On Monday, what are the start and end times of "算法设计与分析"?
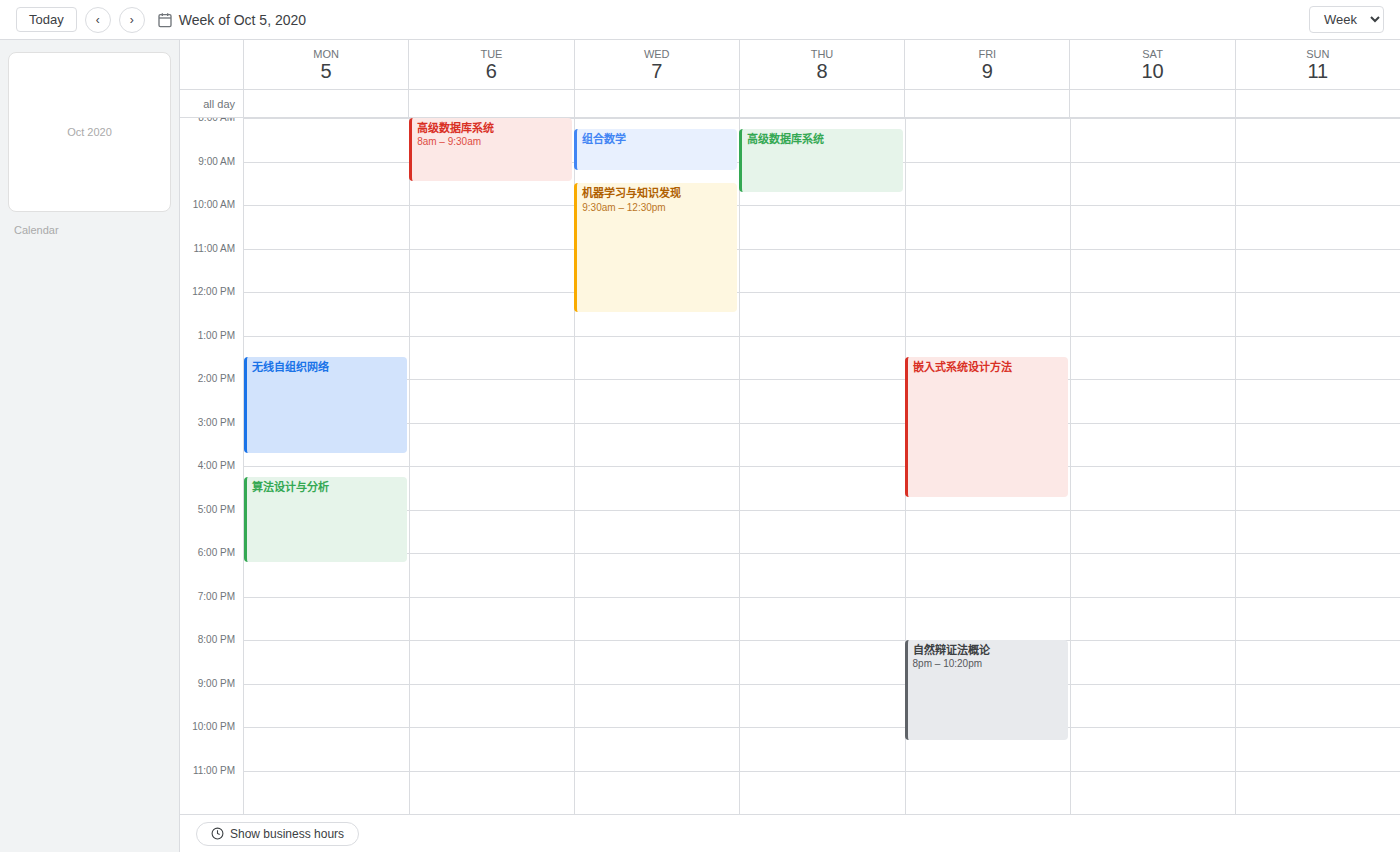
4:15 PM to 6:15 PM